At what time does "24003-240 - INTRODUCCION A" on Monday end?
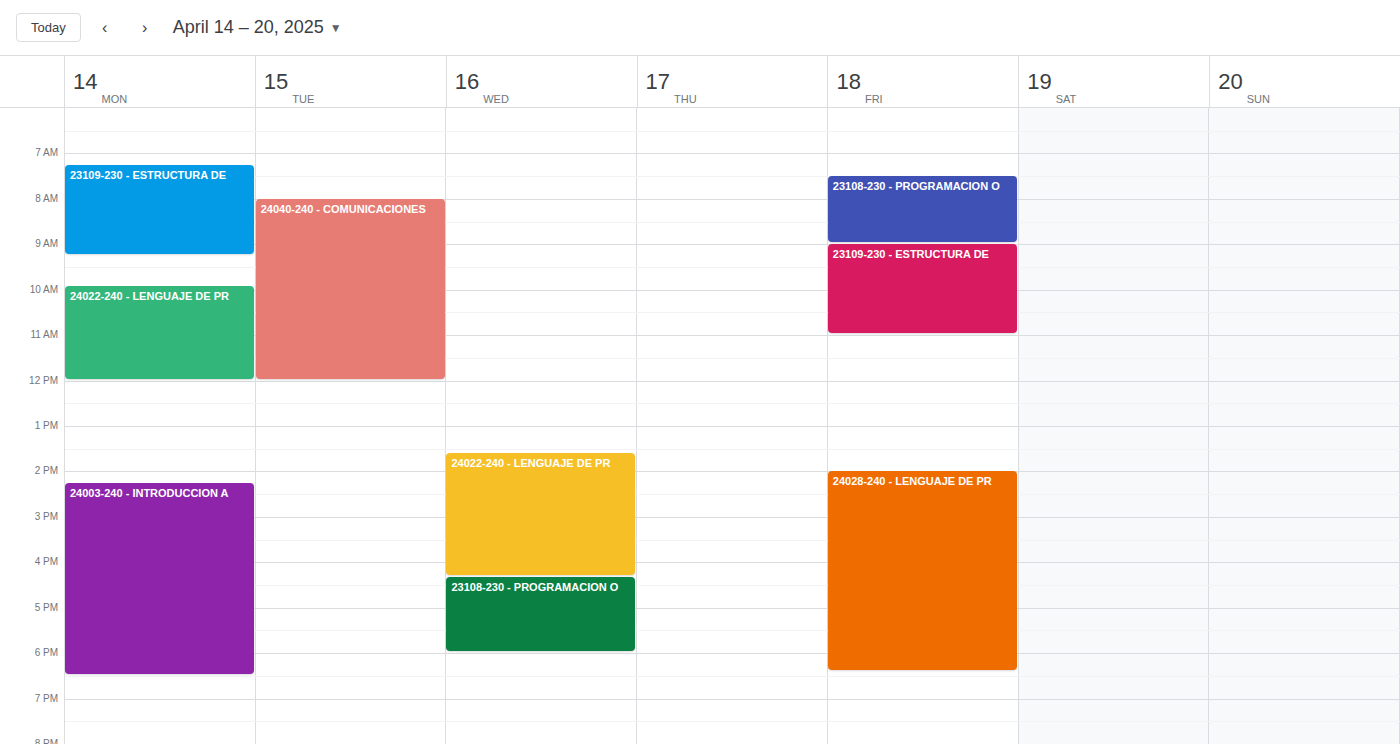
6:30 PM